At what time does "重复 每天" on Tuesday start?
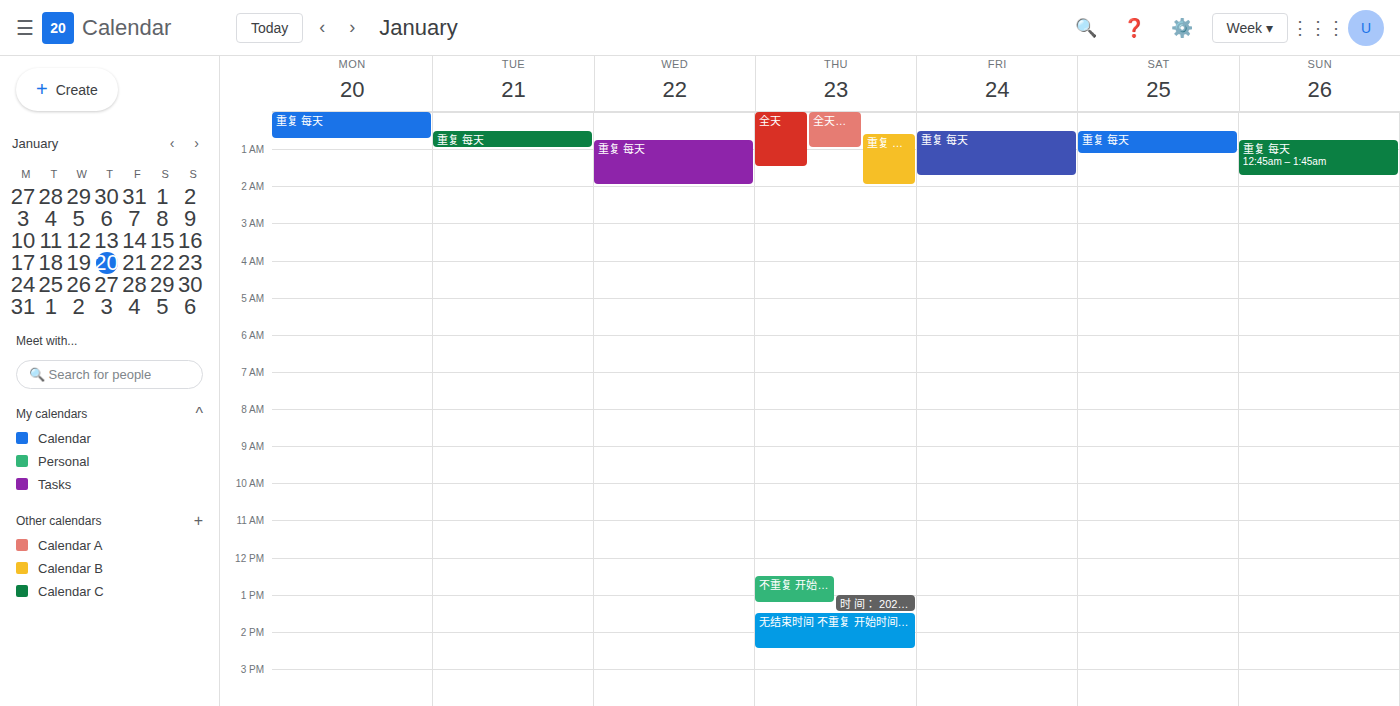
12:30 AM